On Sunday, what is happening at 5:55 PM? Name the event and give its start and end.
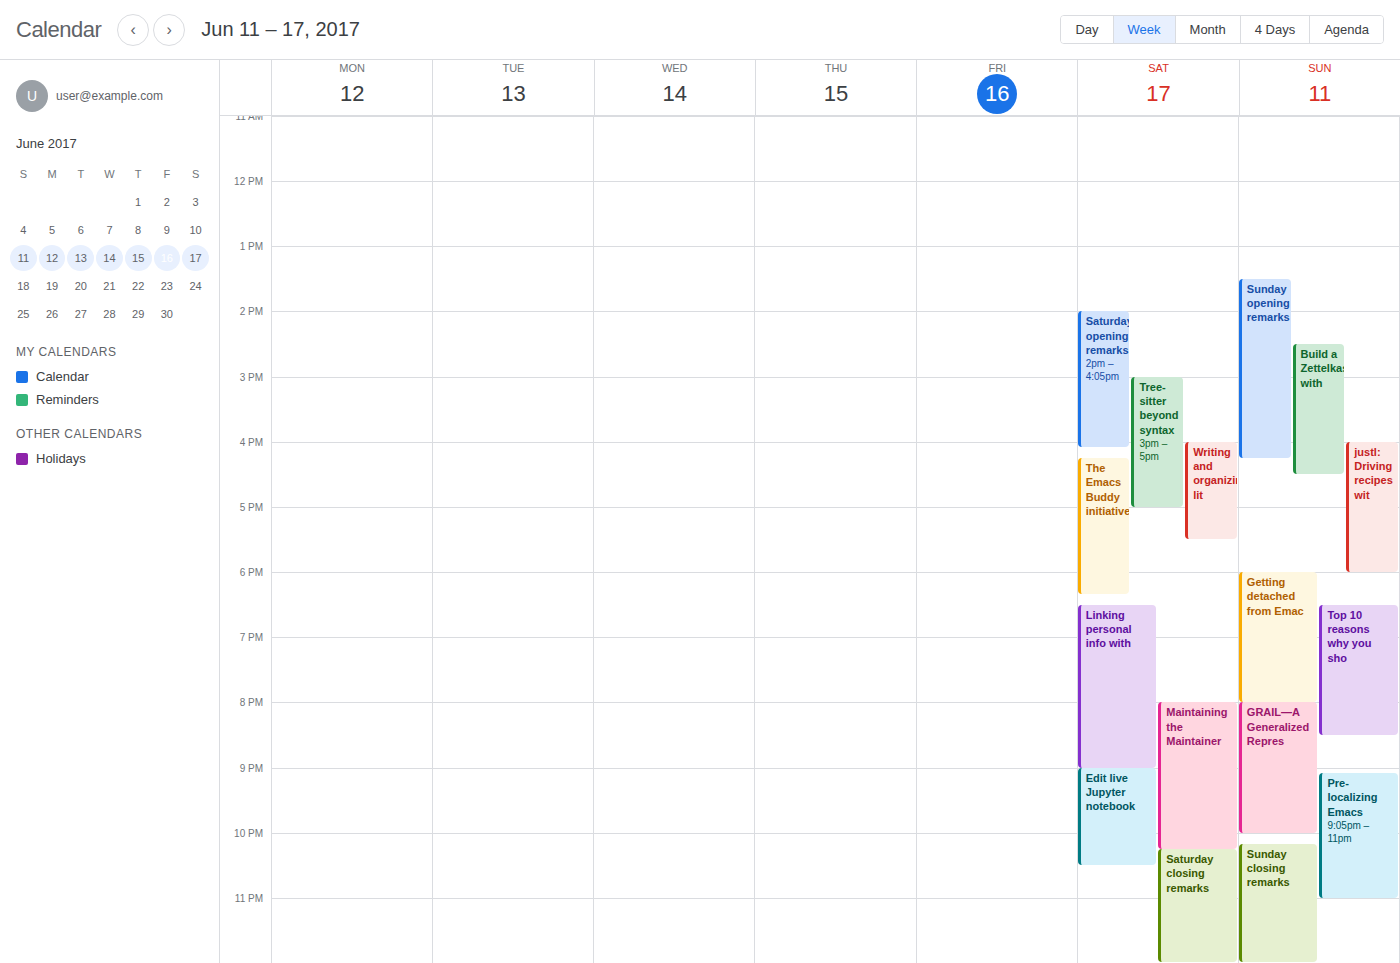
"justl: Driving recipes wit", 4:00 PM to 6:00 PM